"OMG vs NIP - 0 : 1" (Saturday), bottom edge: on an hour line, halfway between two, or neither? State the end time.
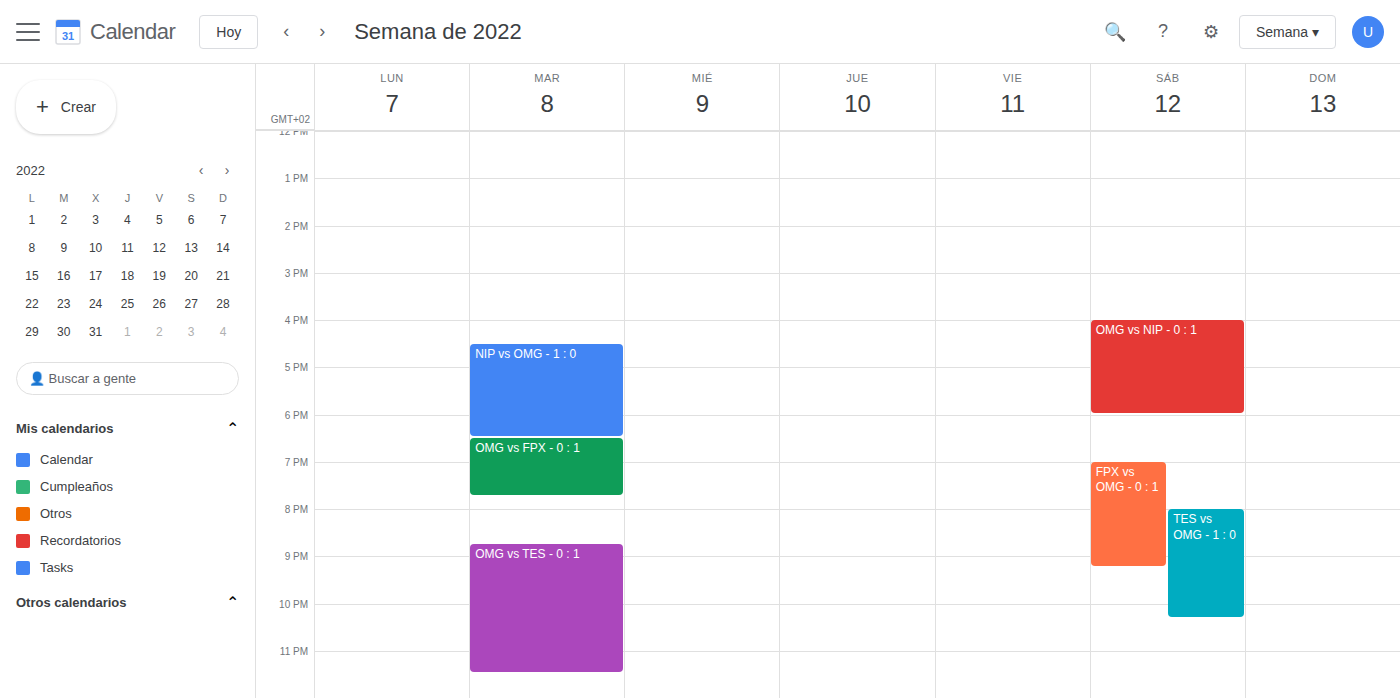
6:00 PM -- exactly on the 6 PM line.